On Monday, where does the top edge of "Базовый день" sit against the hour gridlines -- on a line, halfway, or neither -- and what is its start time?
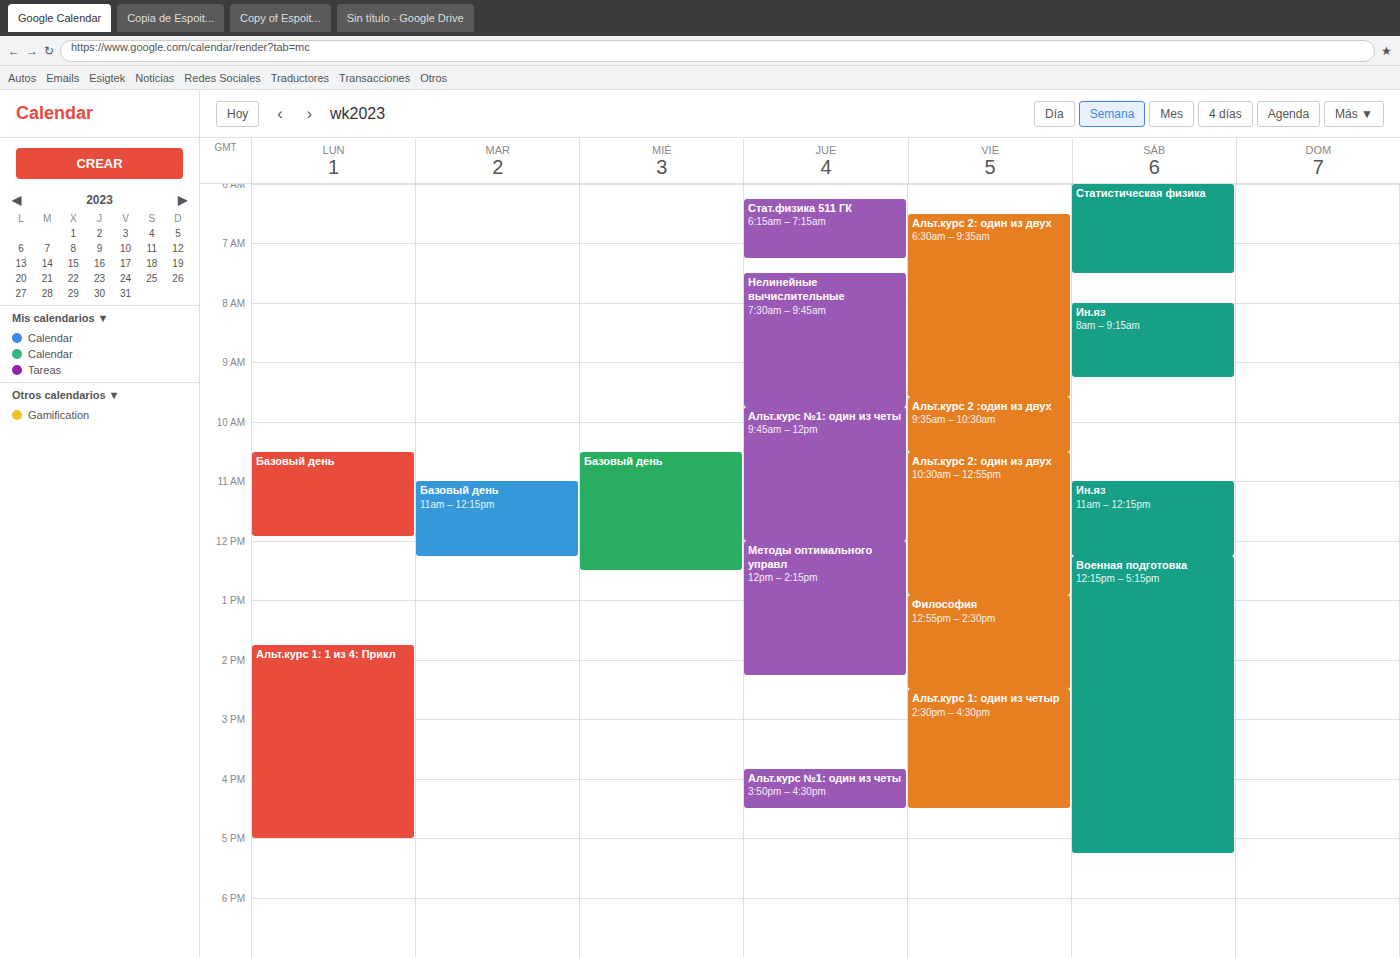
10:30 AM -- halfway between the 10 AM and 11 AM lines.